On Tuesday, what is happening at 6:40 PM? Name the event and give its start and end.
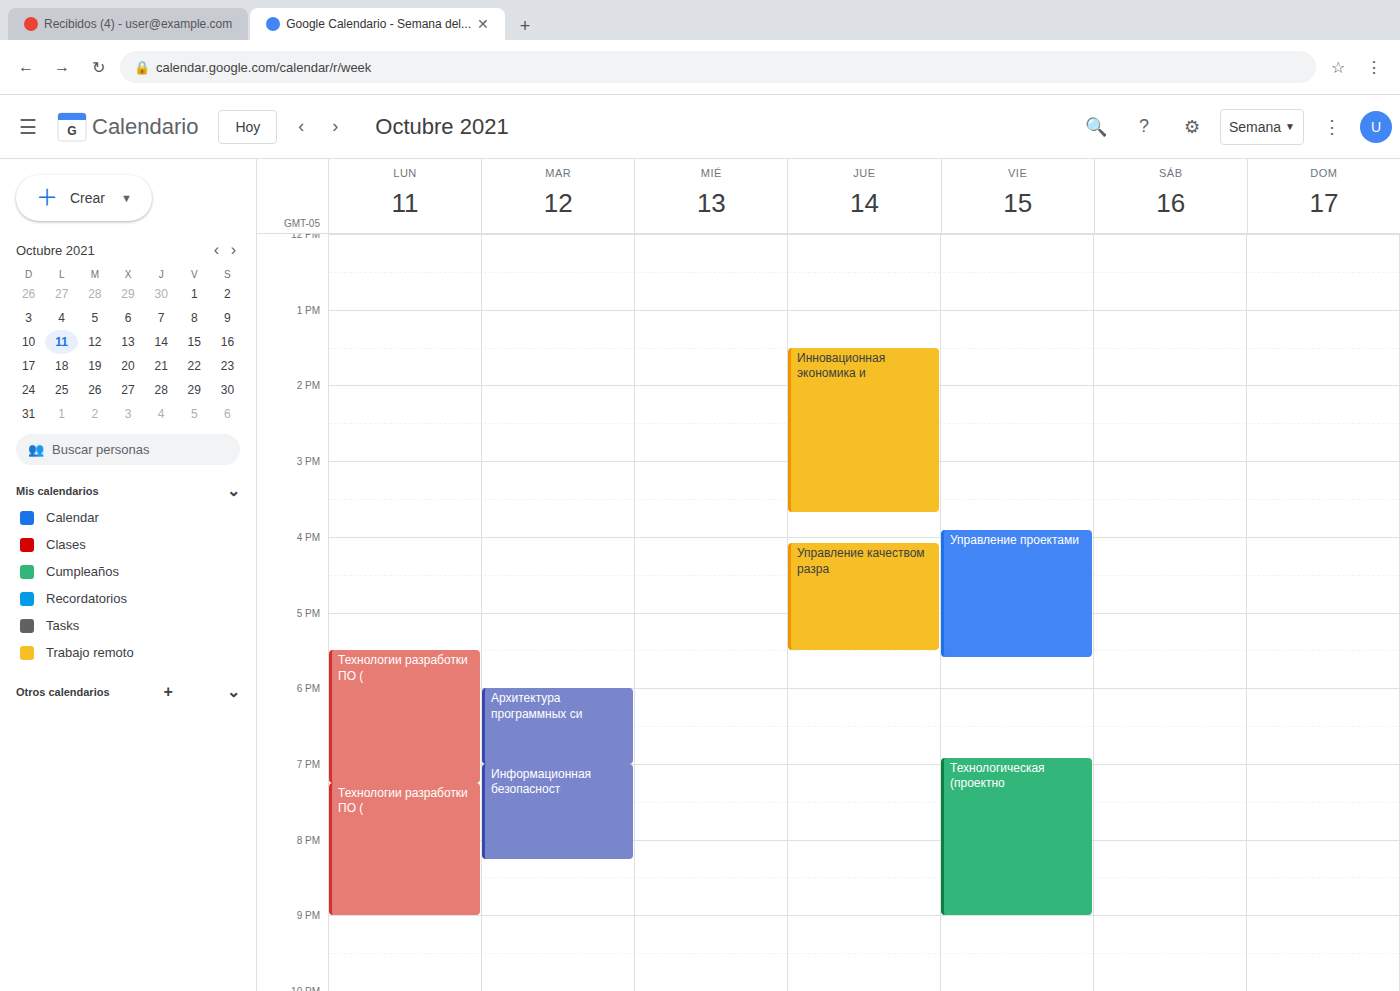
"Архитектура программных си", 6:00 PM to 7:00 PM